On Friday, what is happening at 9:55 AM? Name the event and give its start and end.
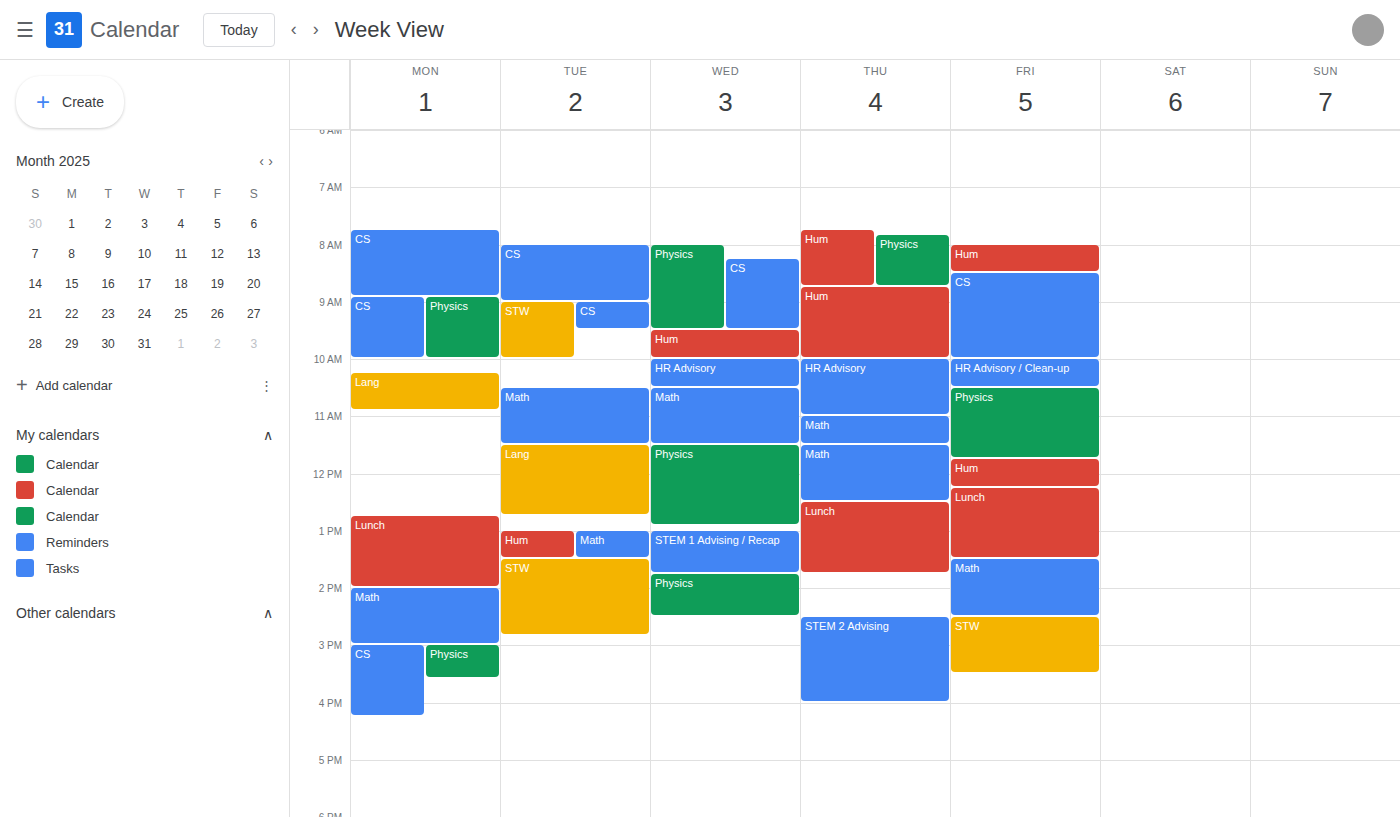
"CS", 8:30 AM to 10:00 AM